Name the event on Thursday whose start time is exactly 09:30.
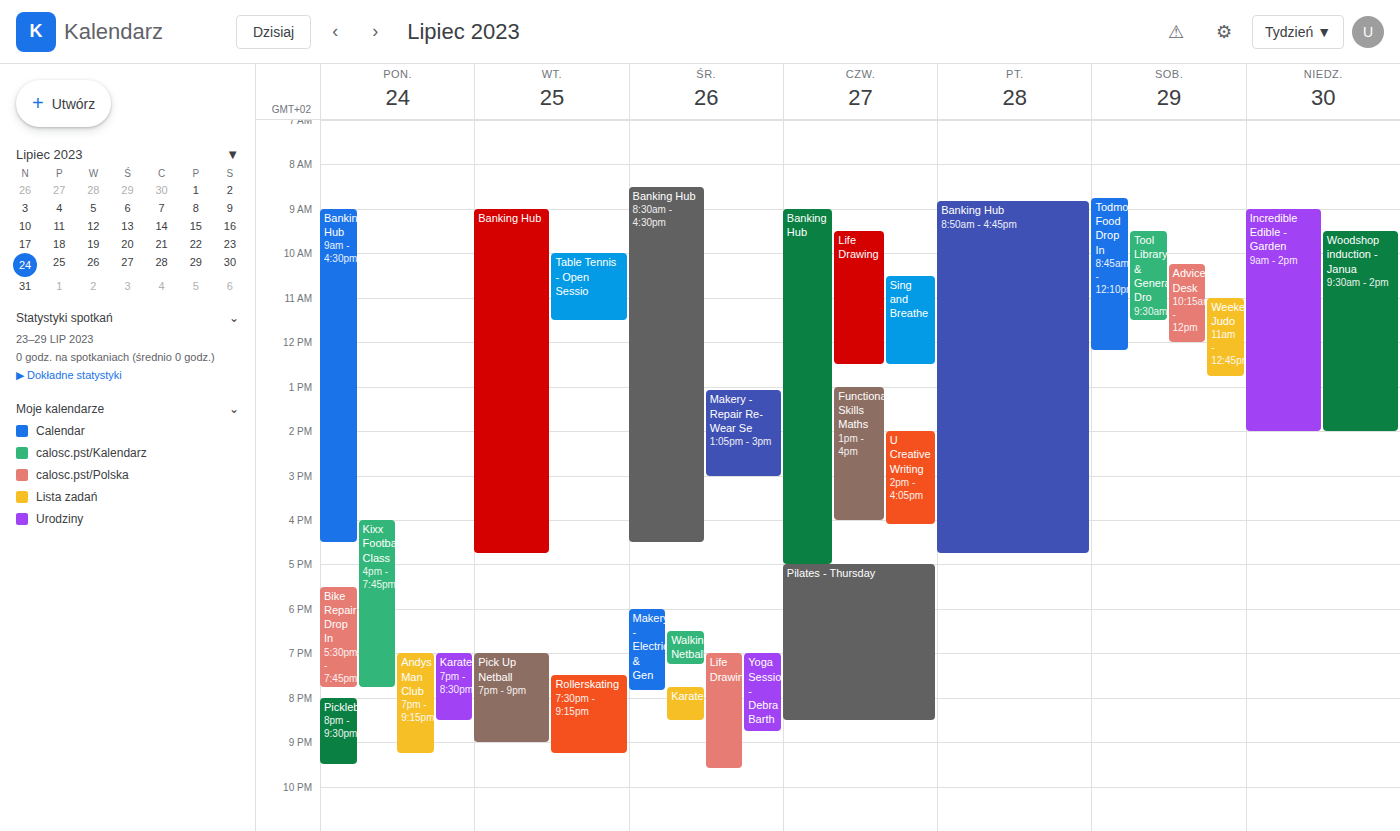
"Life Drawing"